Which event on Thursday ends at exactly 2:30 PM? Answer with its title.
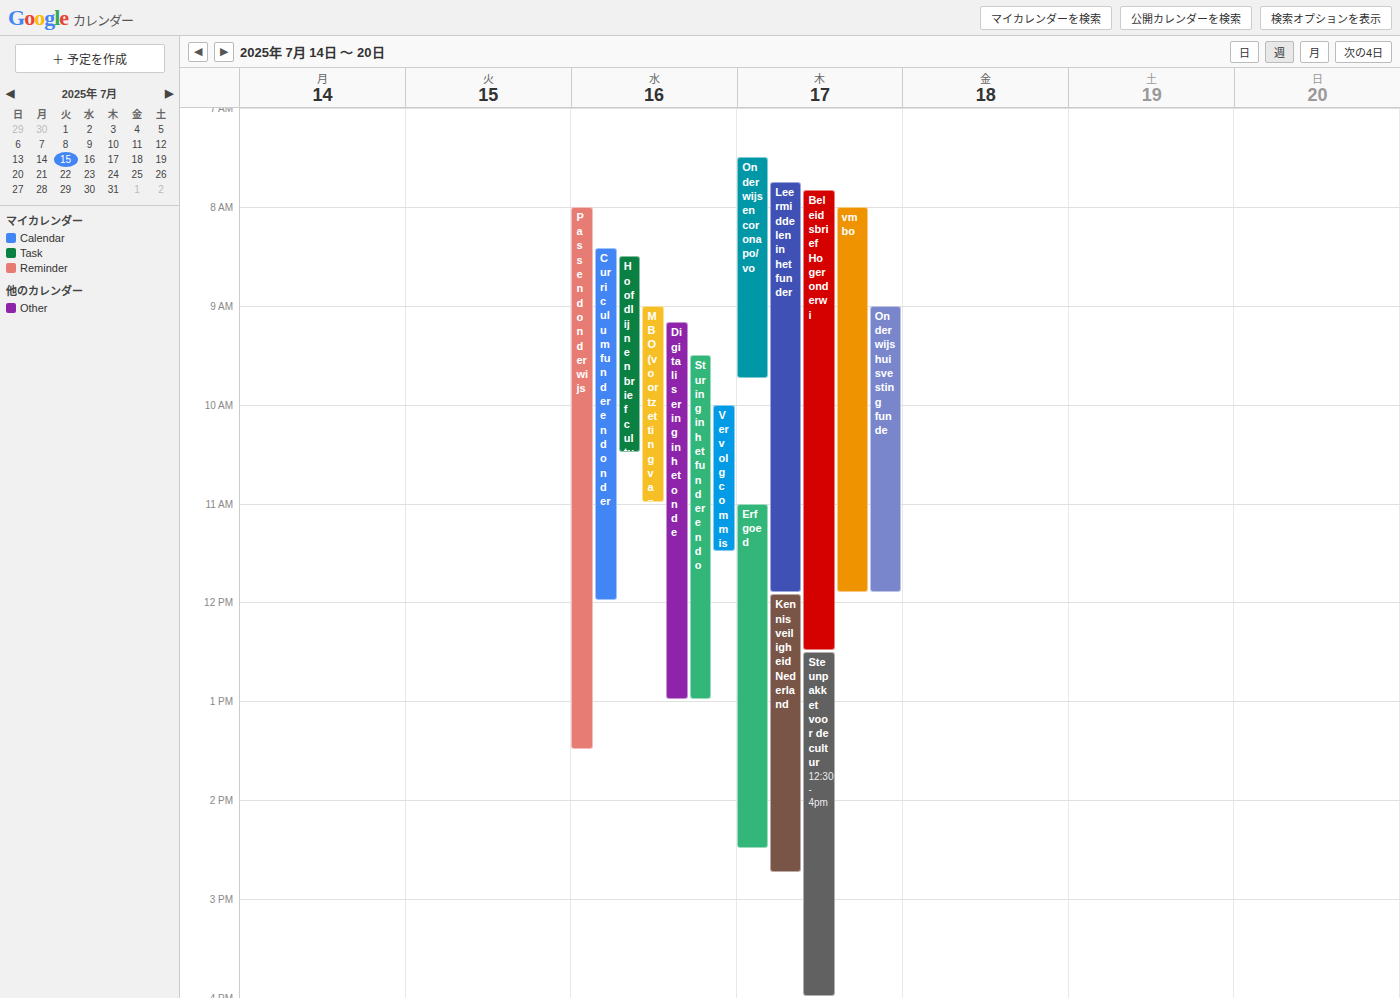
"Erfgoed"